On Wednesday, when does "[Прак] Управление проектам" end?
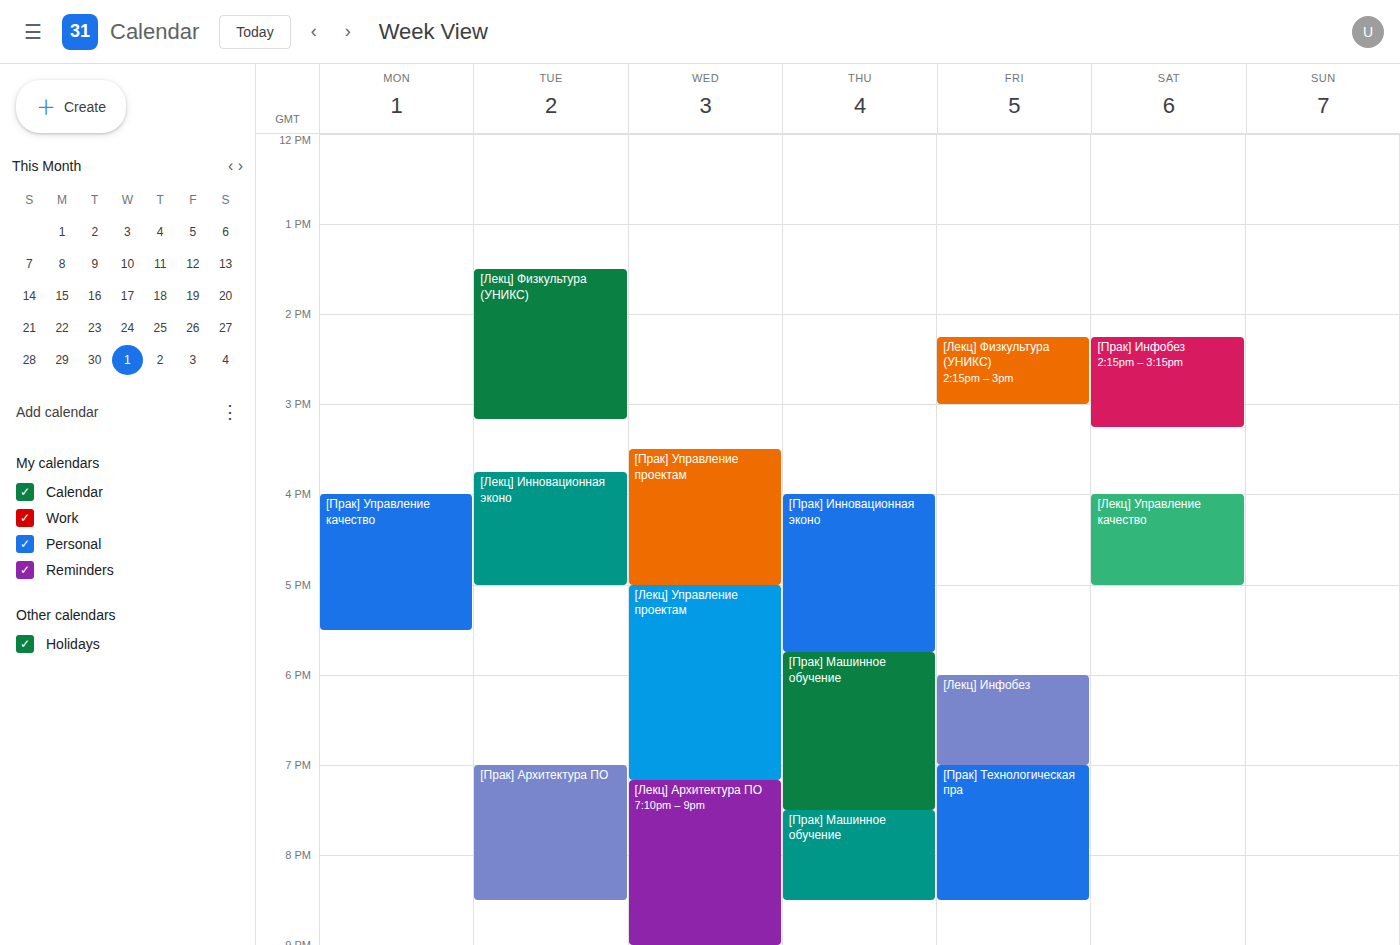
5:00 PM